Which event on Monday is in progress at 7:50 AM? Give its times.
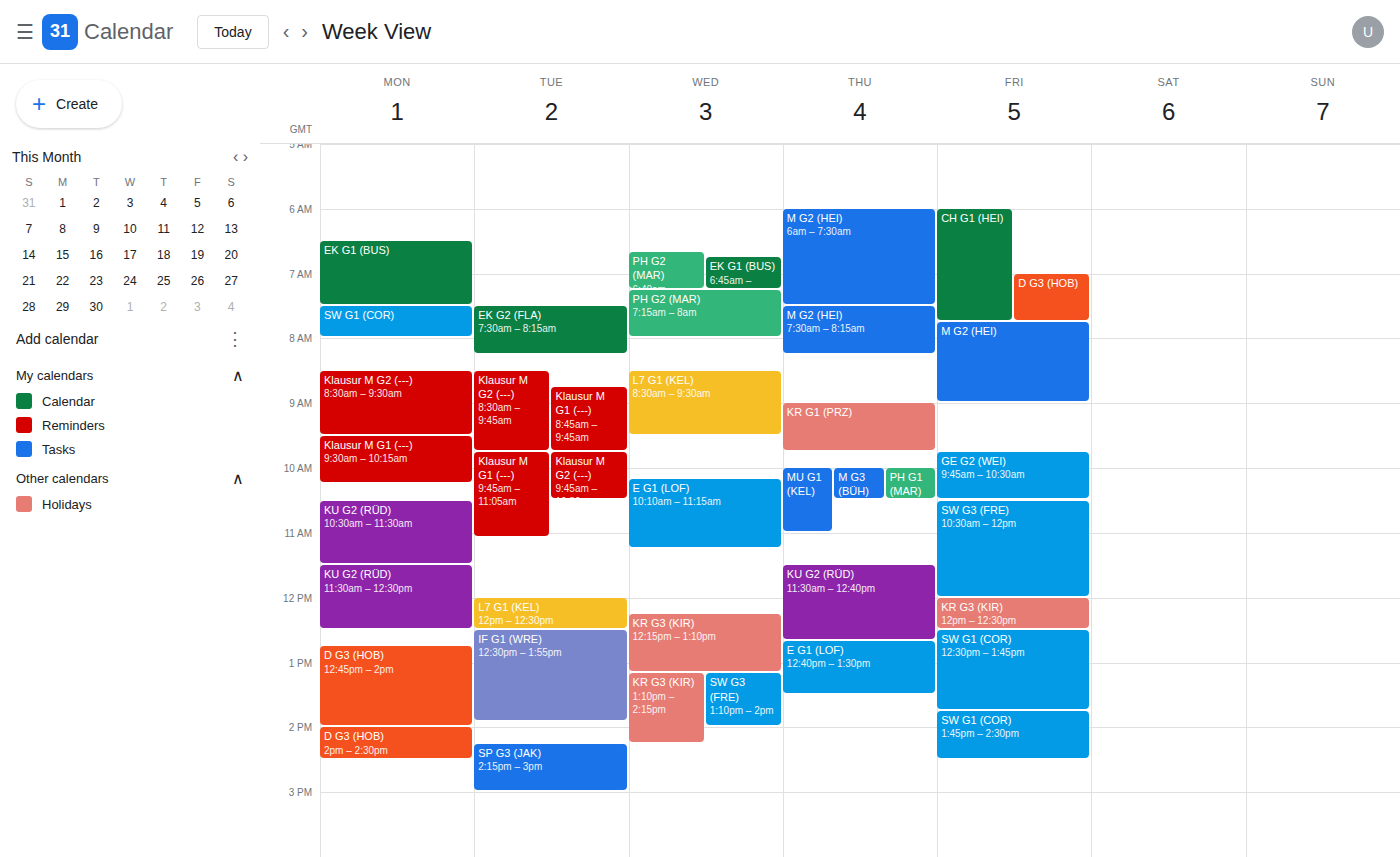
"SW G1 (COR)", 7:30 AM to 8:00 AM